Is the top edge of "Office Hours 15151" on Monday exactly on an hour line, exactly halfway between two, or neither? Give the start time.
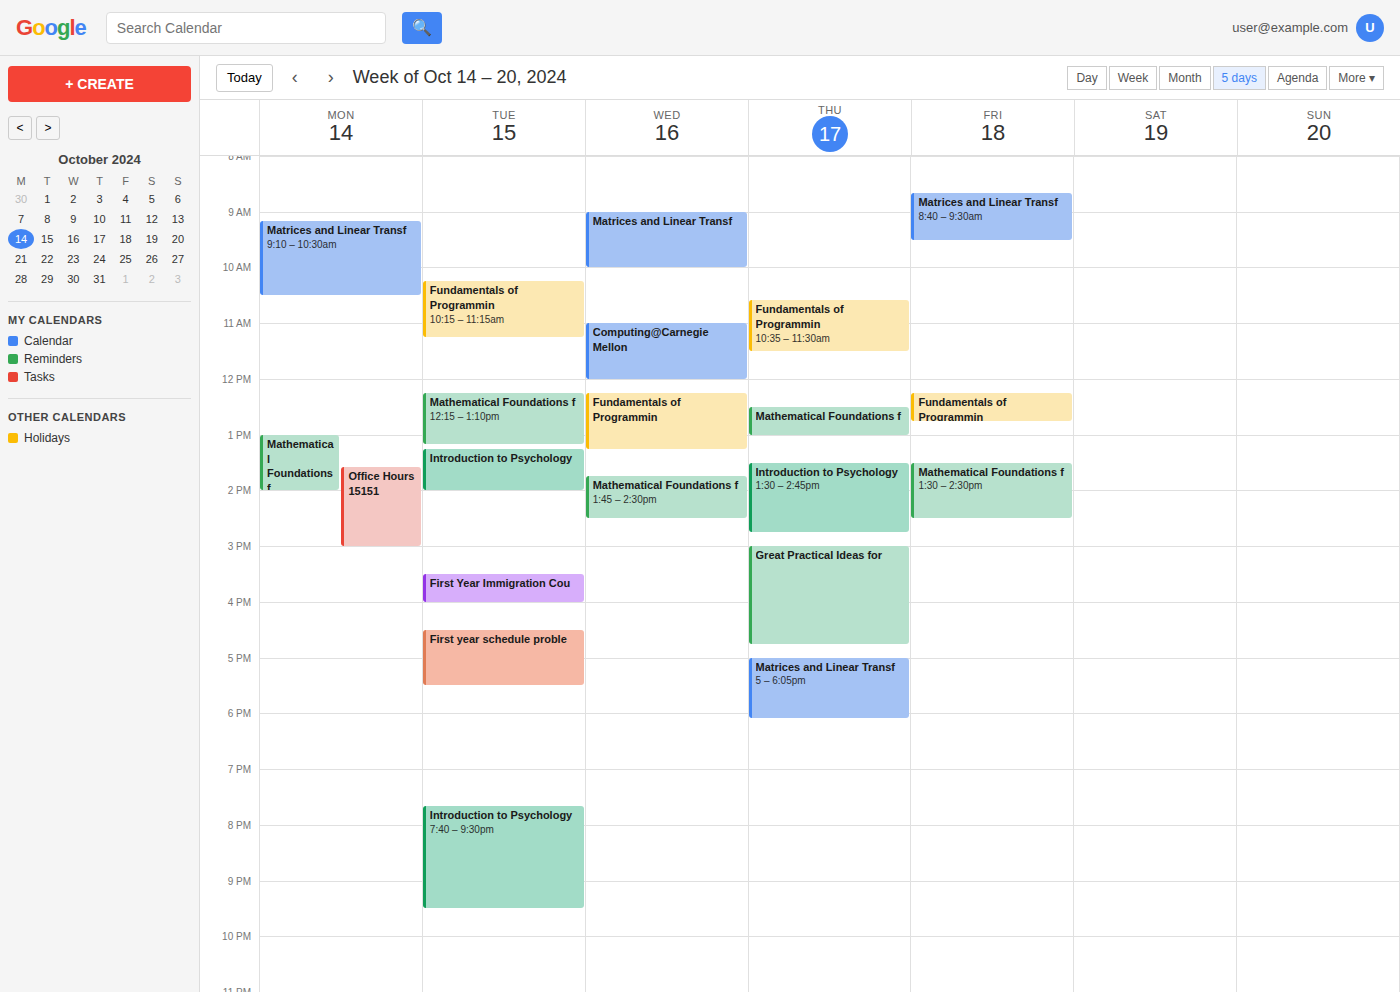
1:35 PM -- neither: 35 minutes below the 1 PM line and 25 minutes above the 2 PM line.